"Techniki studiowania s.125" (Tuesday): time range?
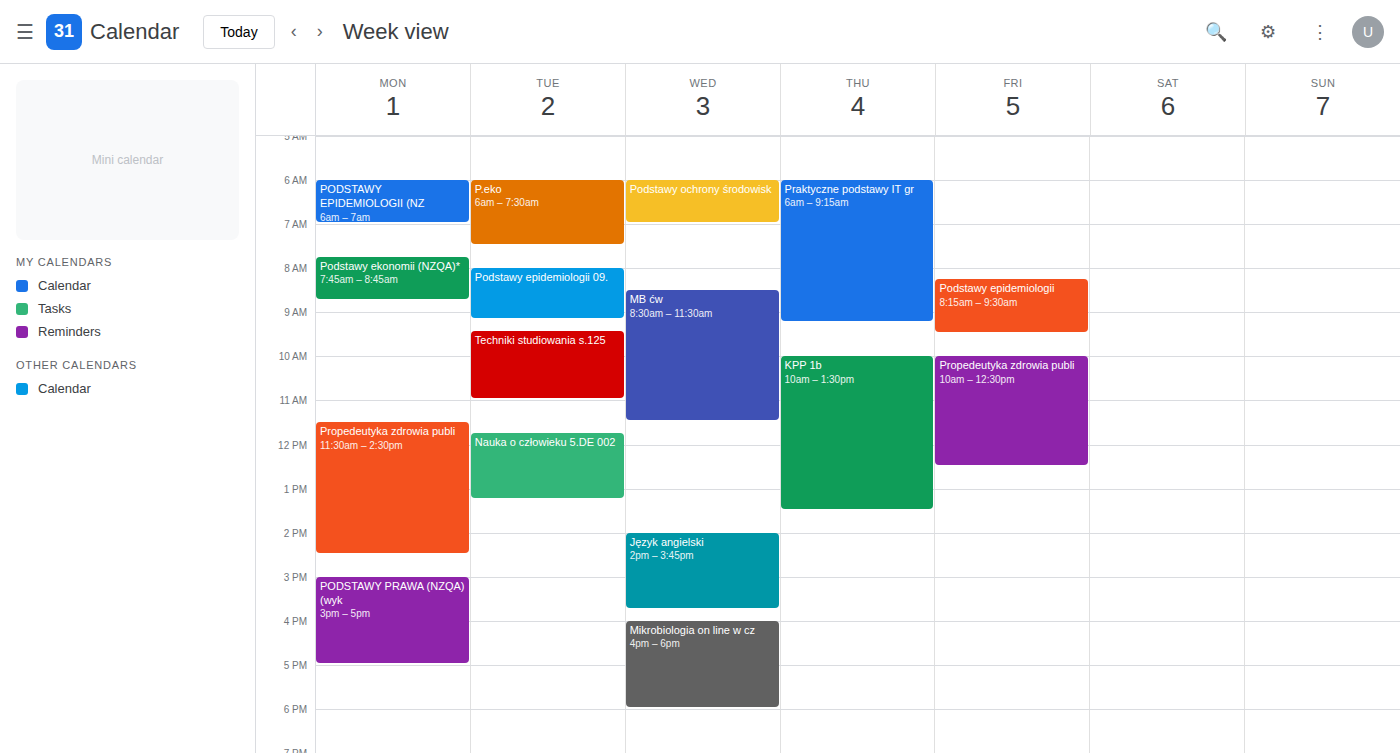
9:25 AM to 11:00 AM